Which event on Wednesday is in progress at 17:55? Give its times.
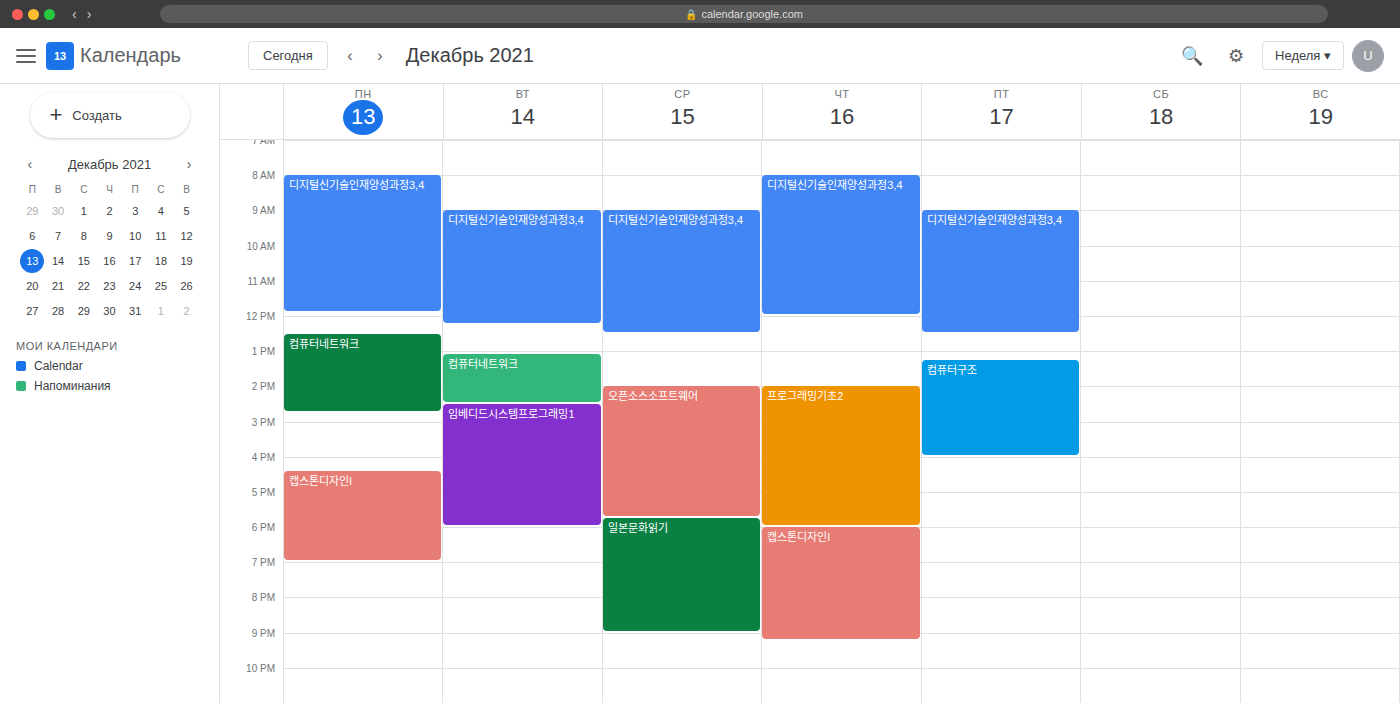
"일본문화읽기", 17:45 to 21:00